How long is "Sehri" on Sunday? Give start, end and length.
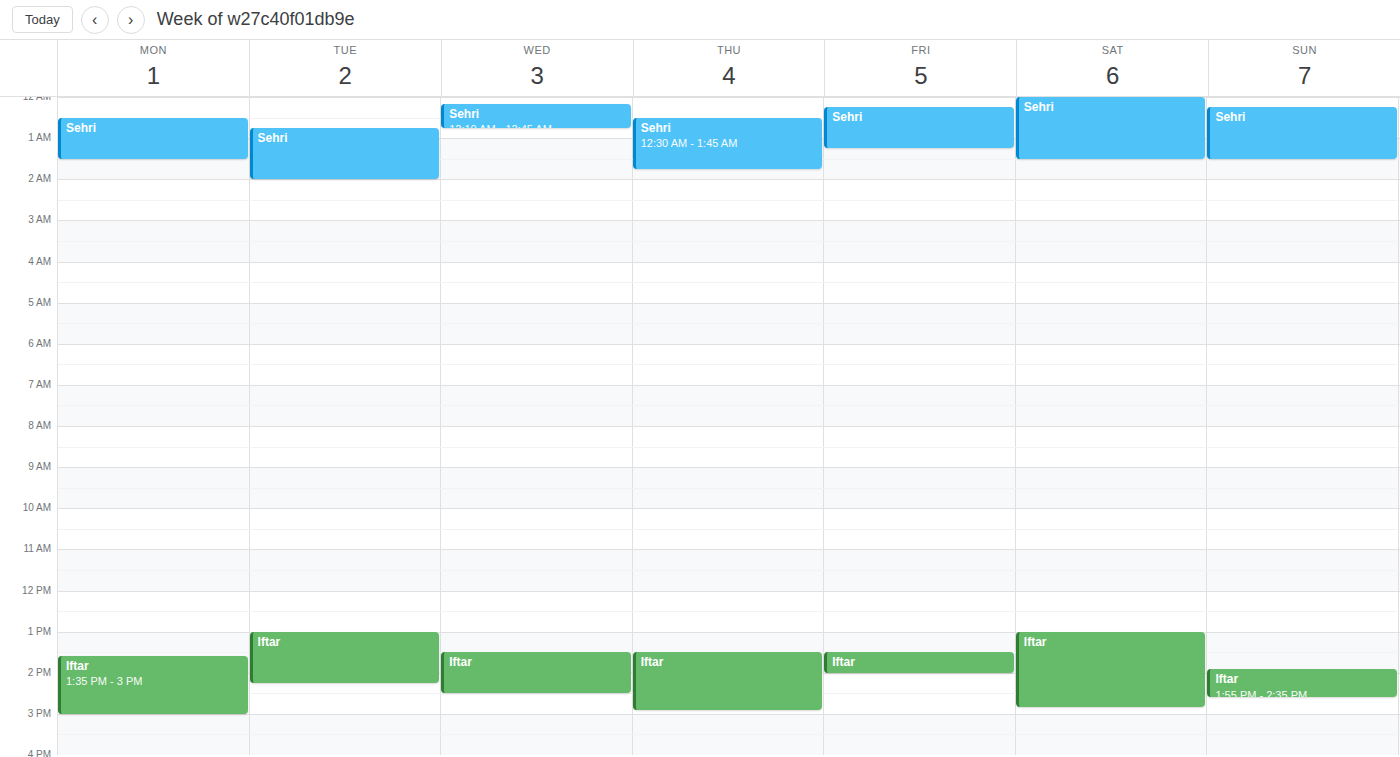
00:15 to 01:30, 1 hour 15 minutes